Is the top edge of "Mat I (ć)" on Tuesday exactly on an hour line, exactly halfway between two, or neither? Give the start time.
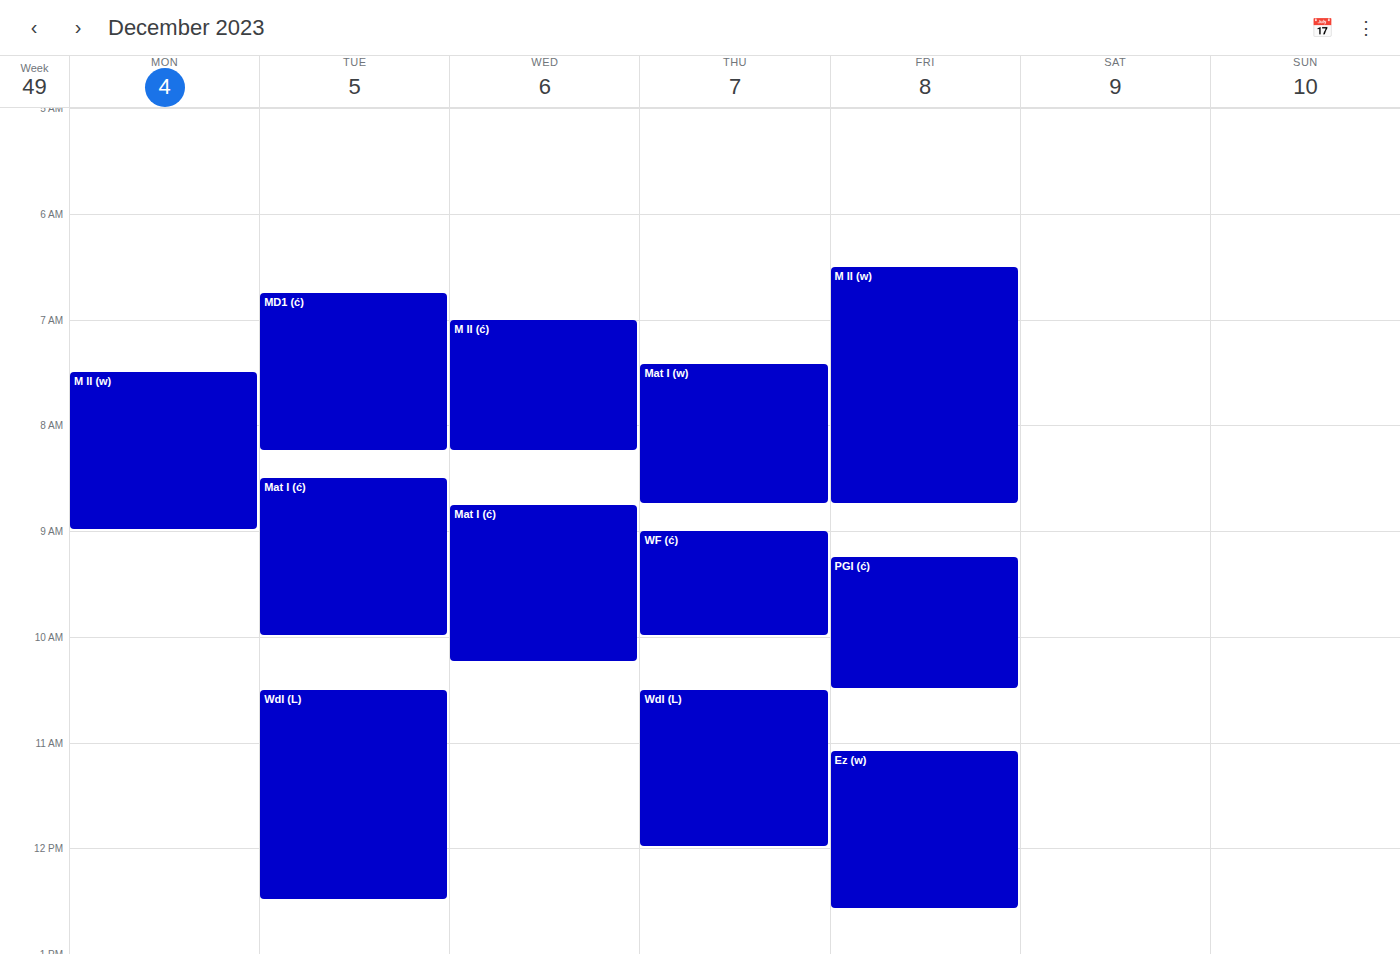
8:30 AM -- halfway between the 8 AM and 9 AM lines.